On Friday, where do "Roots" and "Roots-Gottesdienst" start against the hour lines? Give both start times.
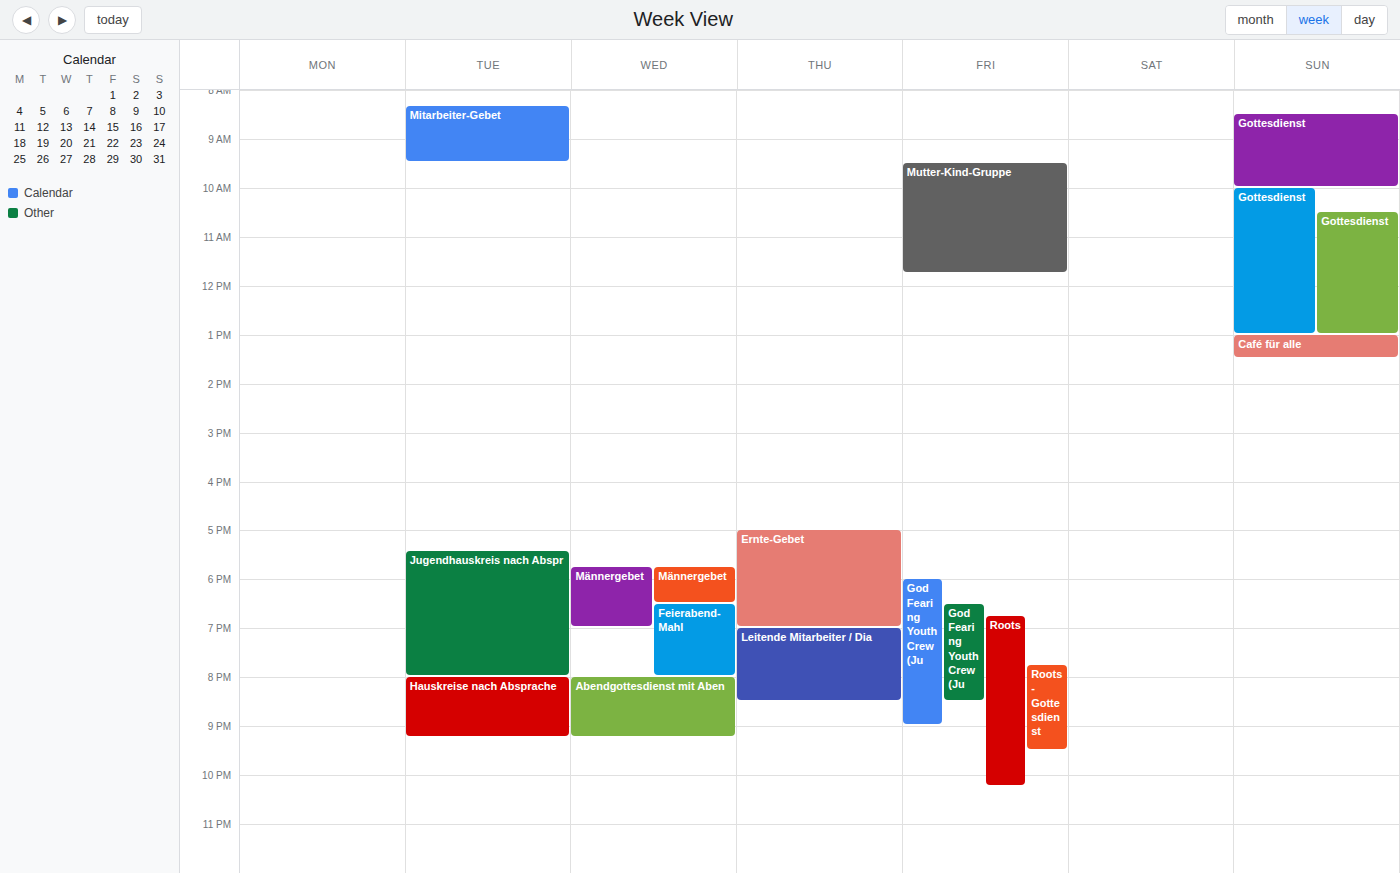
"Roots": 6:45 PM, neither: three quarters of the way from the 6 PM line to the 7 PM line. "Roots-Gottesdienst": 7:45 PM, neither: three quarters of the way from the 7 PM line to the 8 PM line.